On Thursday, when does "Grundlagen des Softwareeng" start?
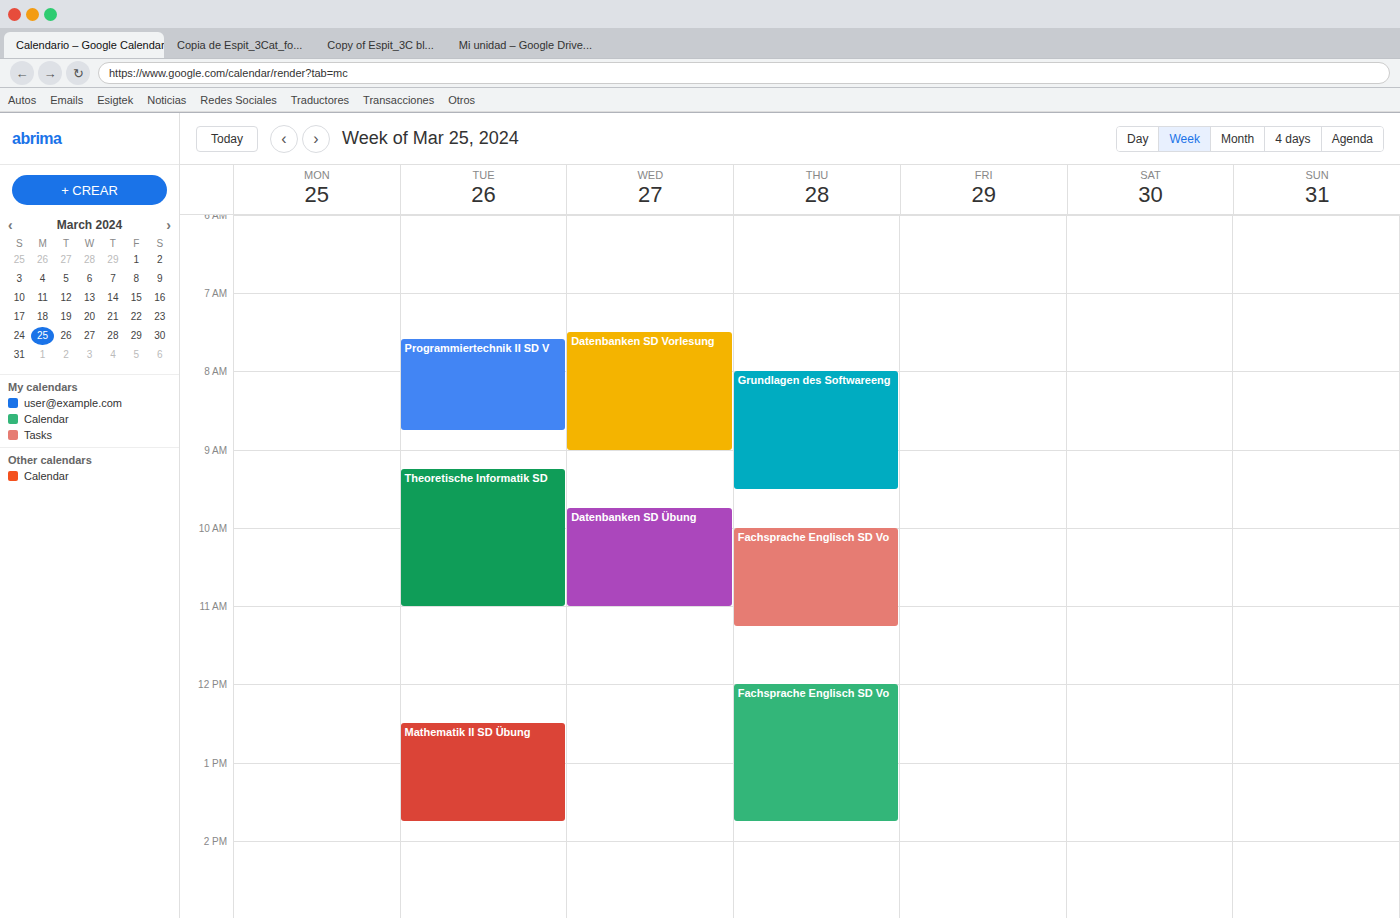
8:00 AM